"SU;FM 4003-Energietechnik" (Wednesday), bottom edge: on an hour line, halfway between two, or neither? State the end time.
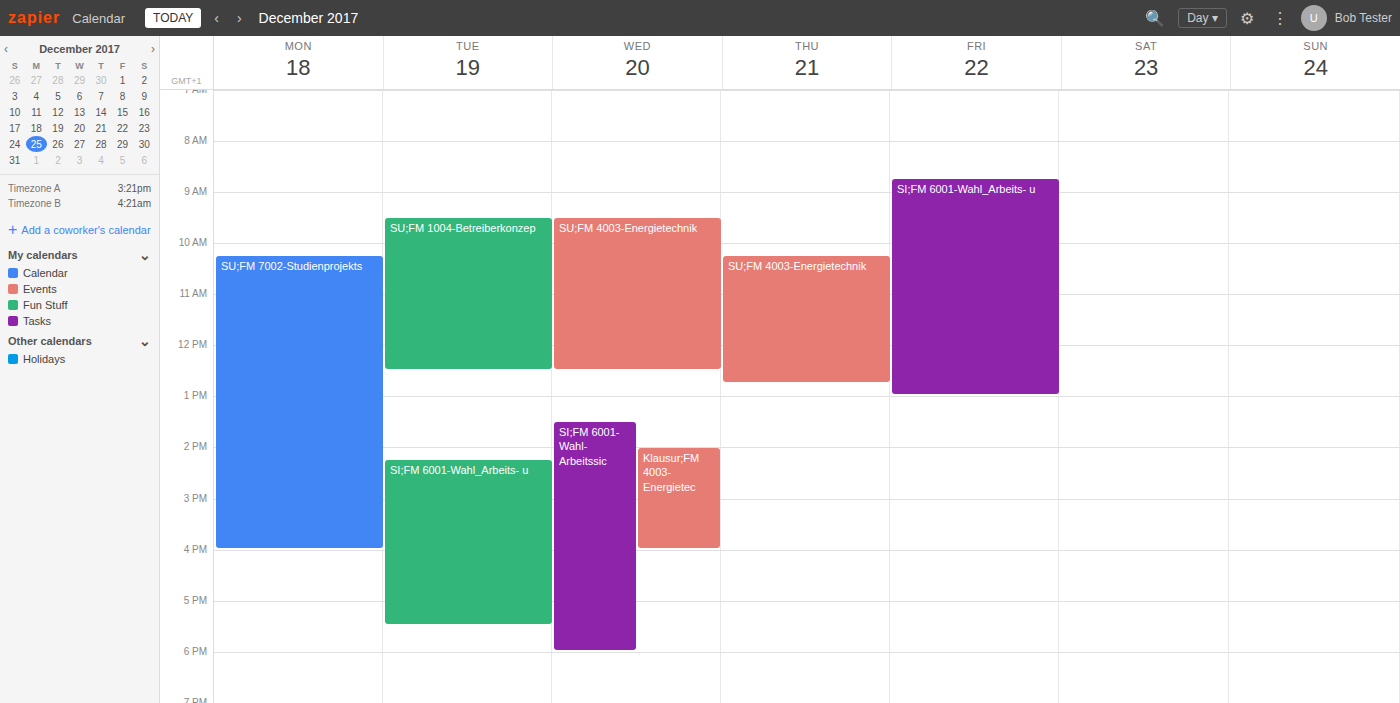
12:30 -- halfway between the 12:00 and 13:00 lines.